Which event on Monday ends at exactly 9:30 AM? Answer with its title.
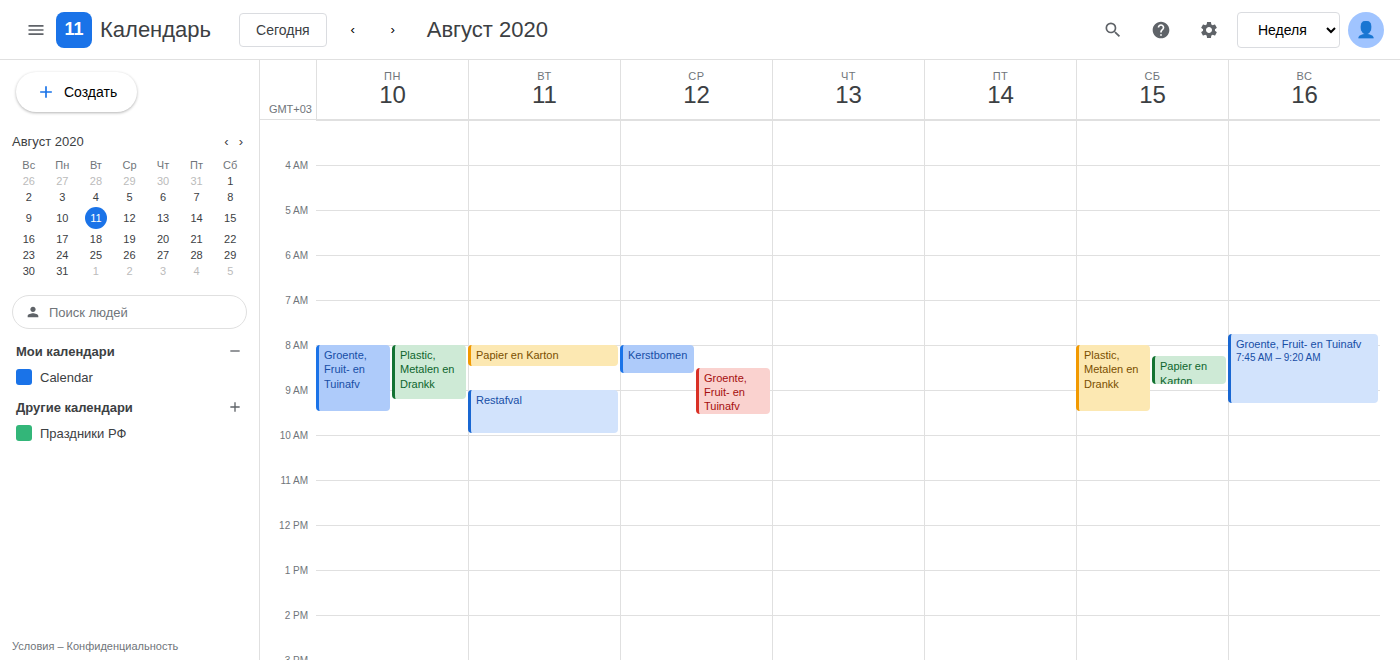
"Groente, Fruit- en Tuinafv"